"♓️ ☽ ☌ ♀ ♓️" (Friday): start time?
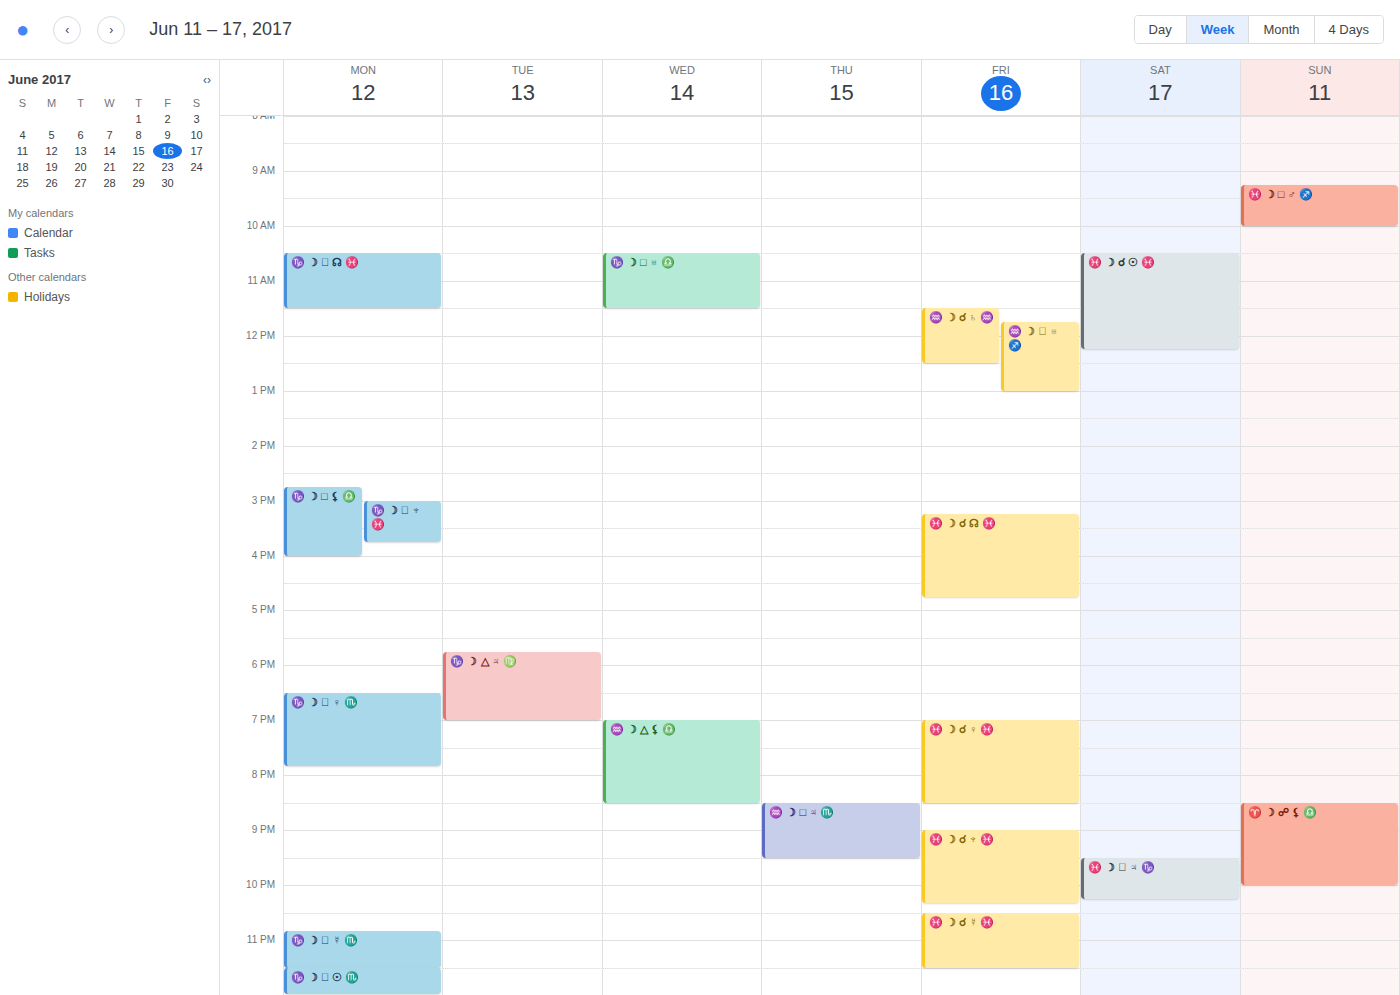
19:00